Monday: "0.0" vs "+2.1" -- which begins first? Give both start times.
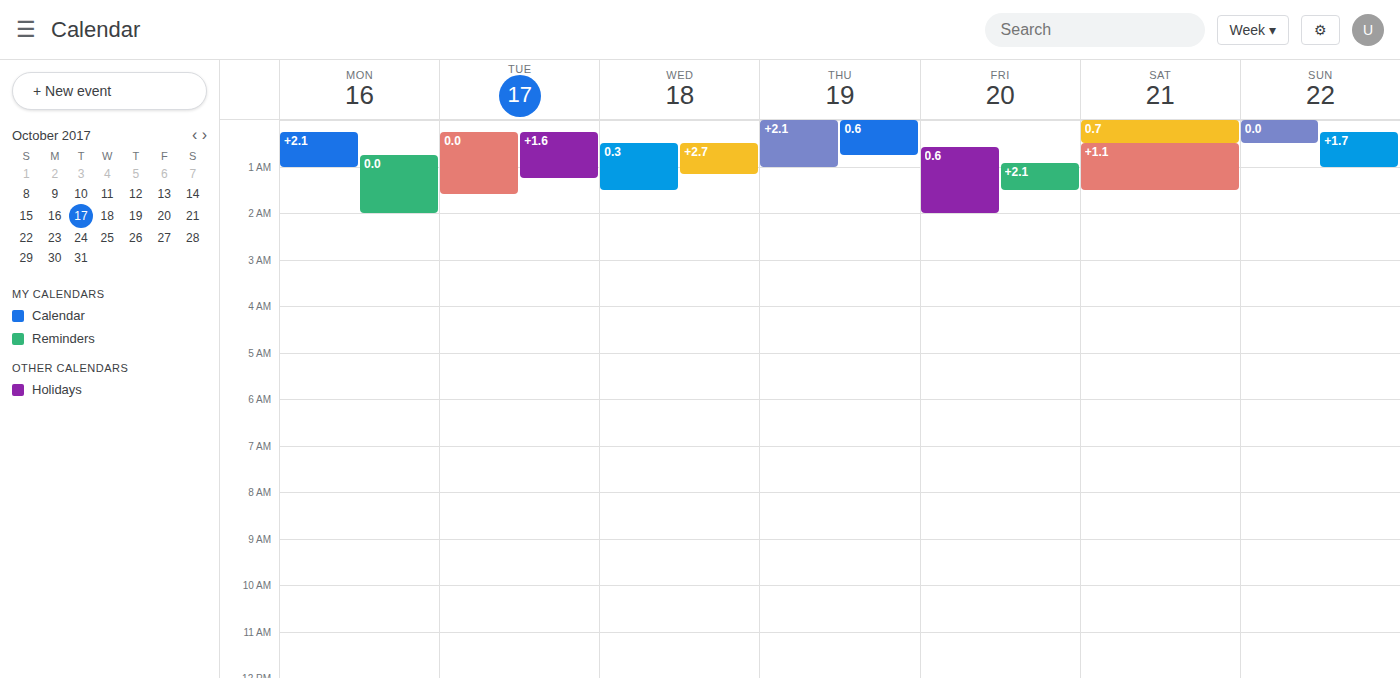
"+2.1" 12:15 AM; "0.0" 12:45 AM.